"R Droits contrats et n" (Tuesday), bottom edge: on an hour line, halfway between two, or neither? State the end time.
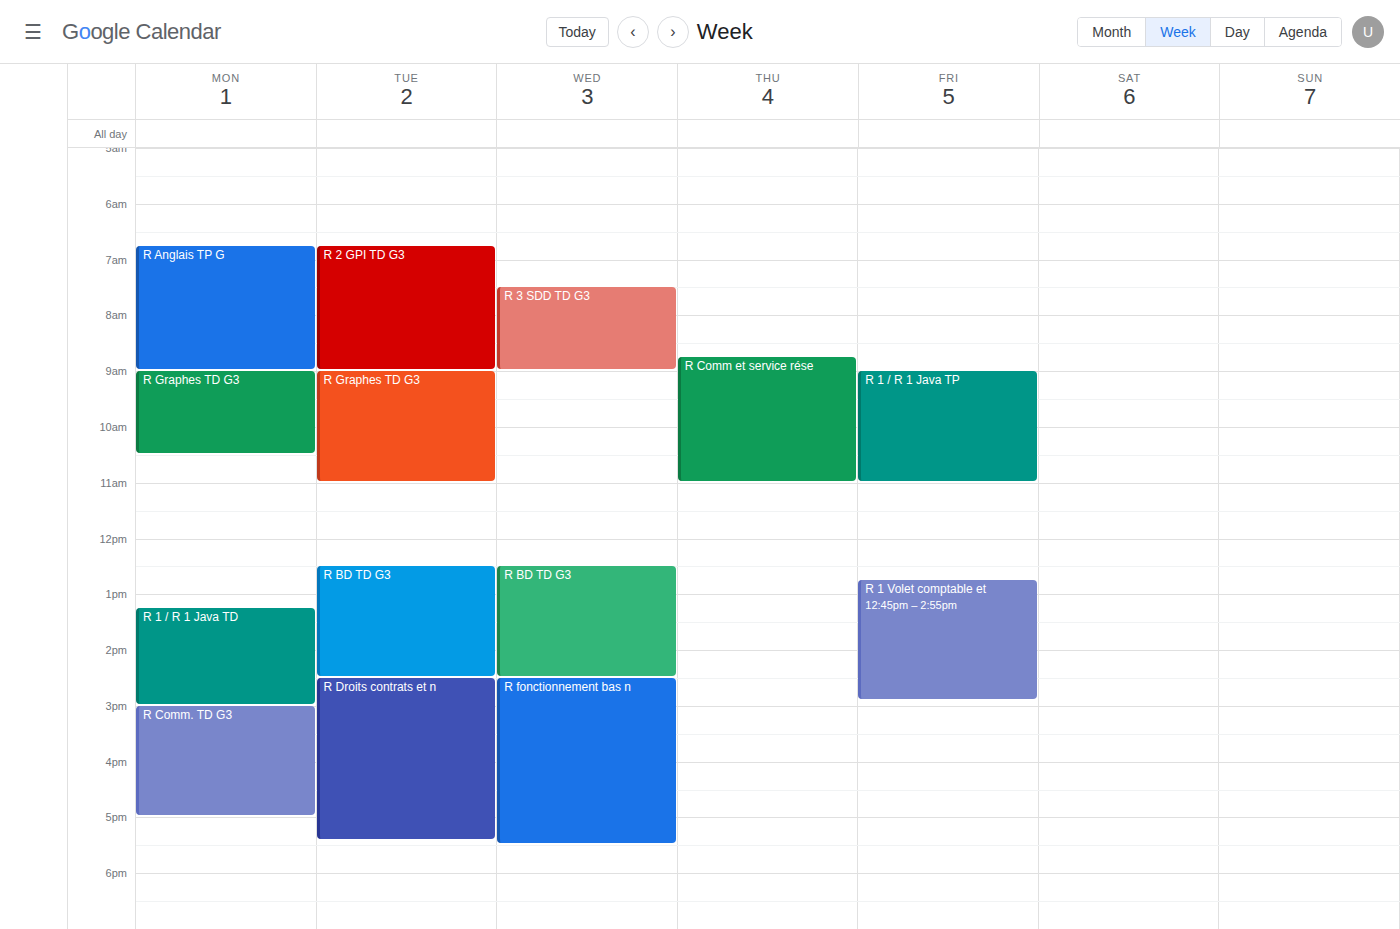
17:25 -- neither: 25 minutes below the 17:00 line and 35 minutes above the 18:00 line.